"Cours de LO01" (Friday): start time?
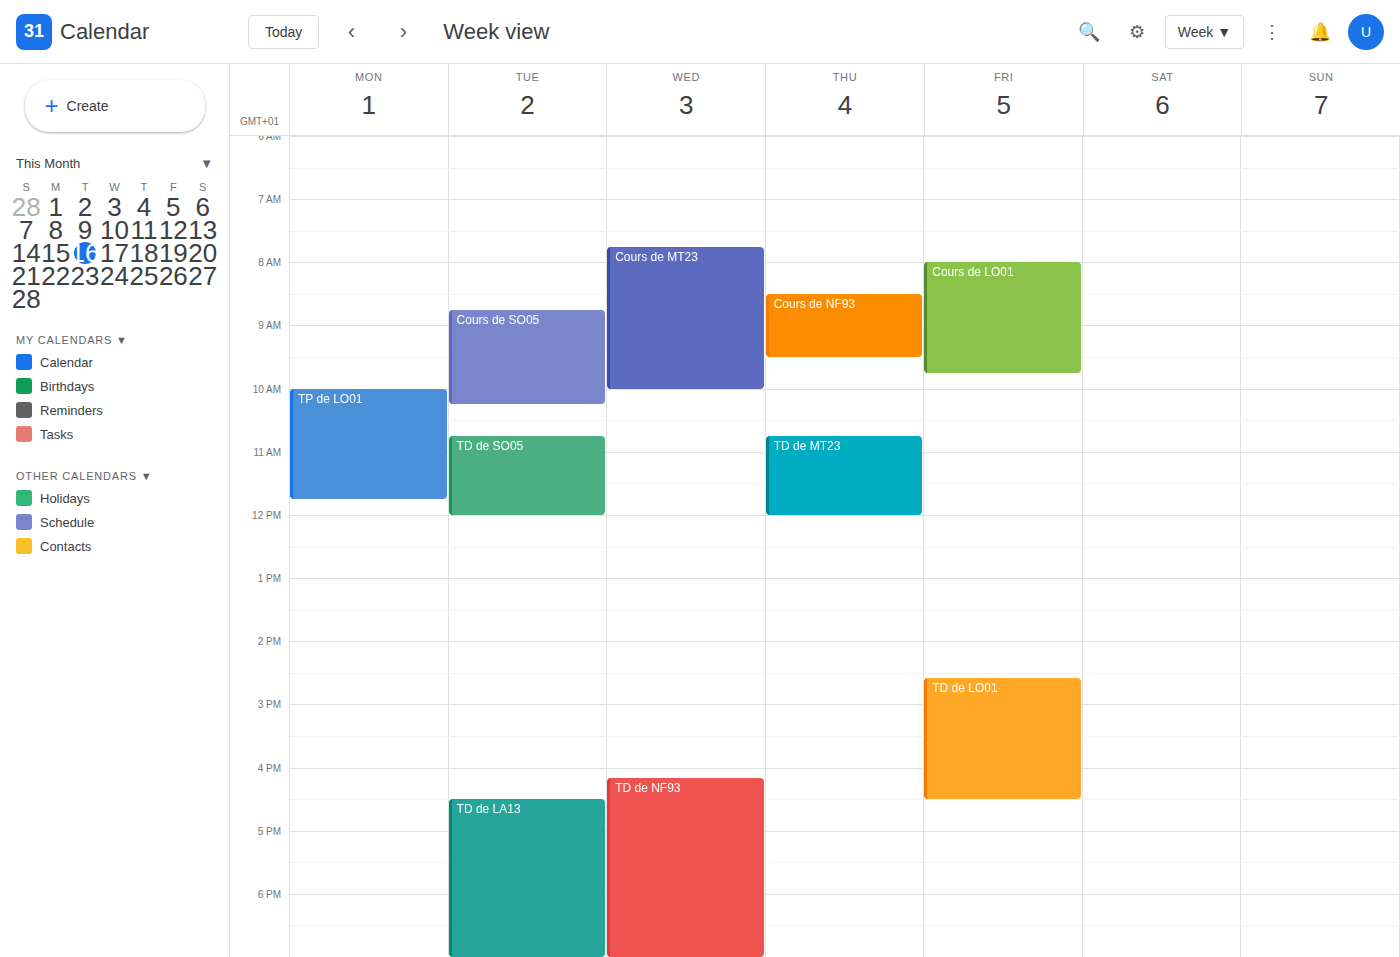
08:00